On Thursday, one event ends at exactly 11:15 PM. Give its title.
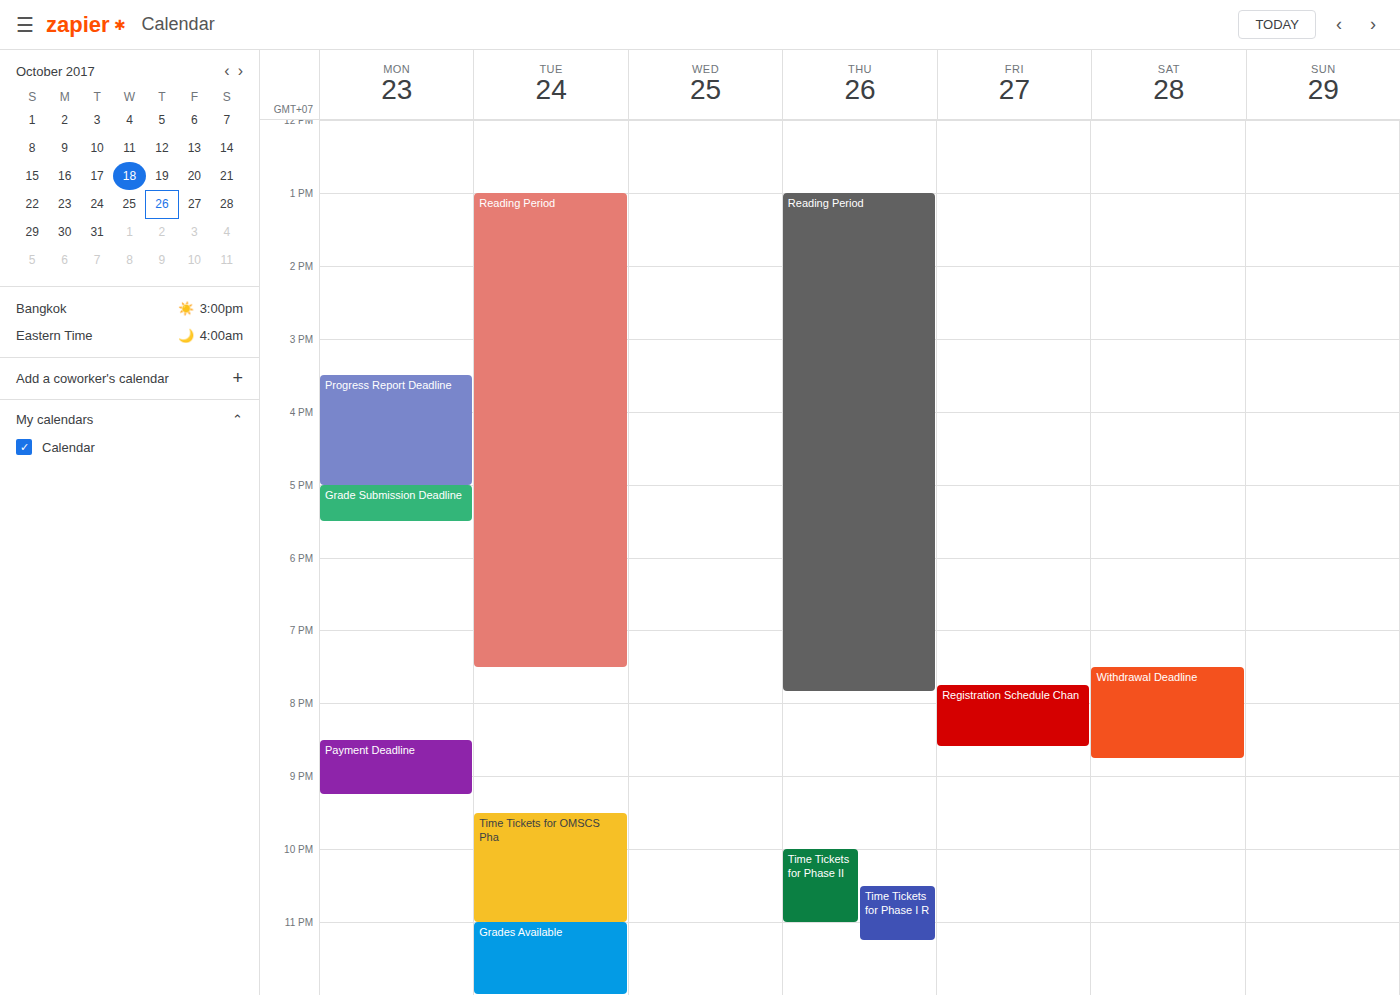
"Time Tickets for Phase I R"